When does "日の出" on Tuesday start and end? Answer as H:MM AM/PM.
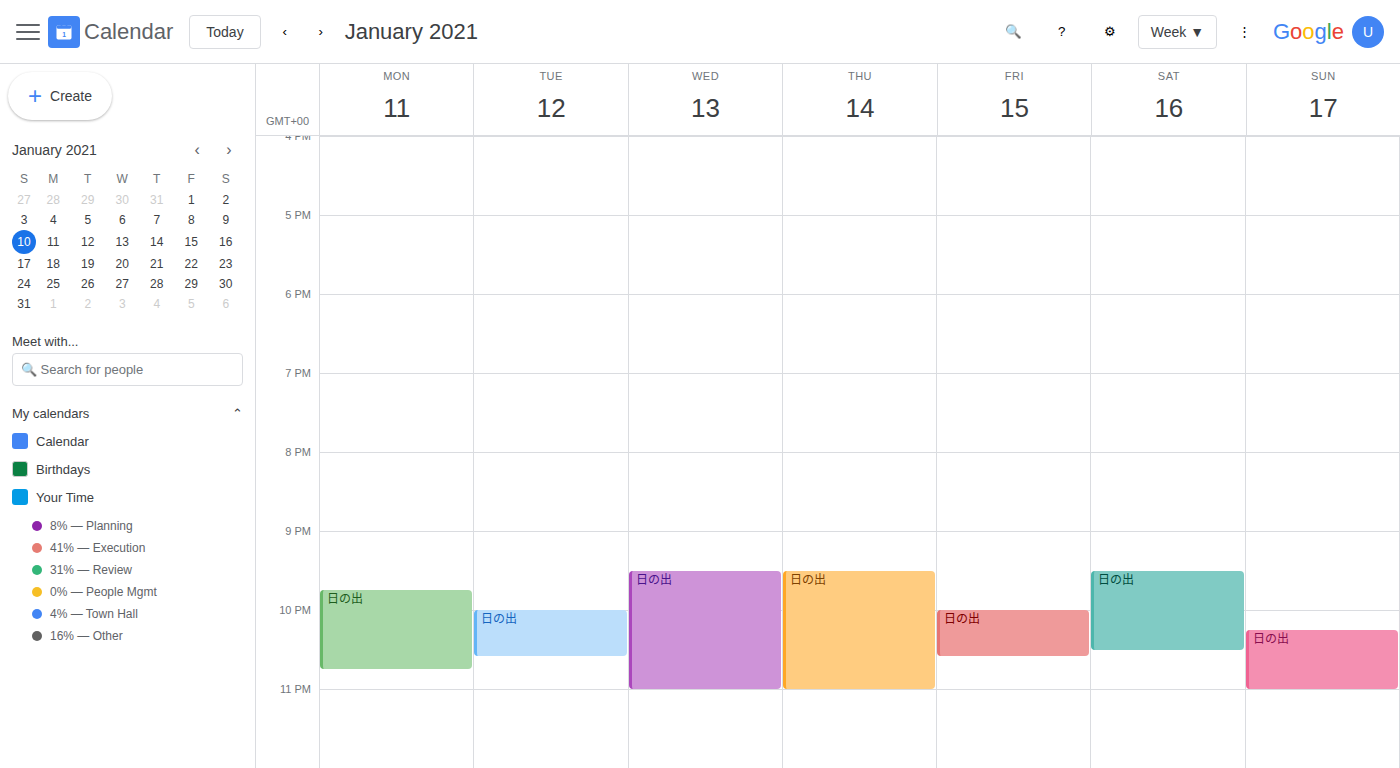
10:00 PM to 10:35 PM